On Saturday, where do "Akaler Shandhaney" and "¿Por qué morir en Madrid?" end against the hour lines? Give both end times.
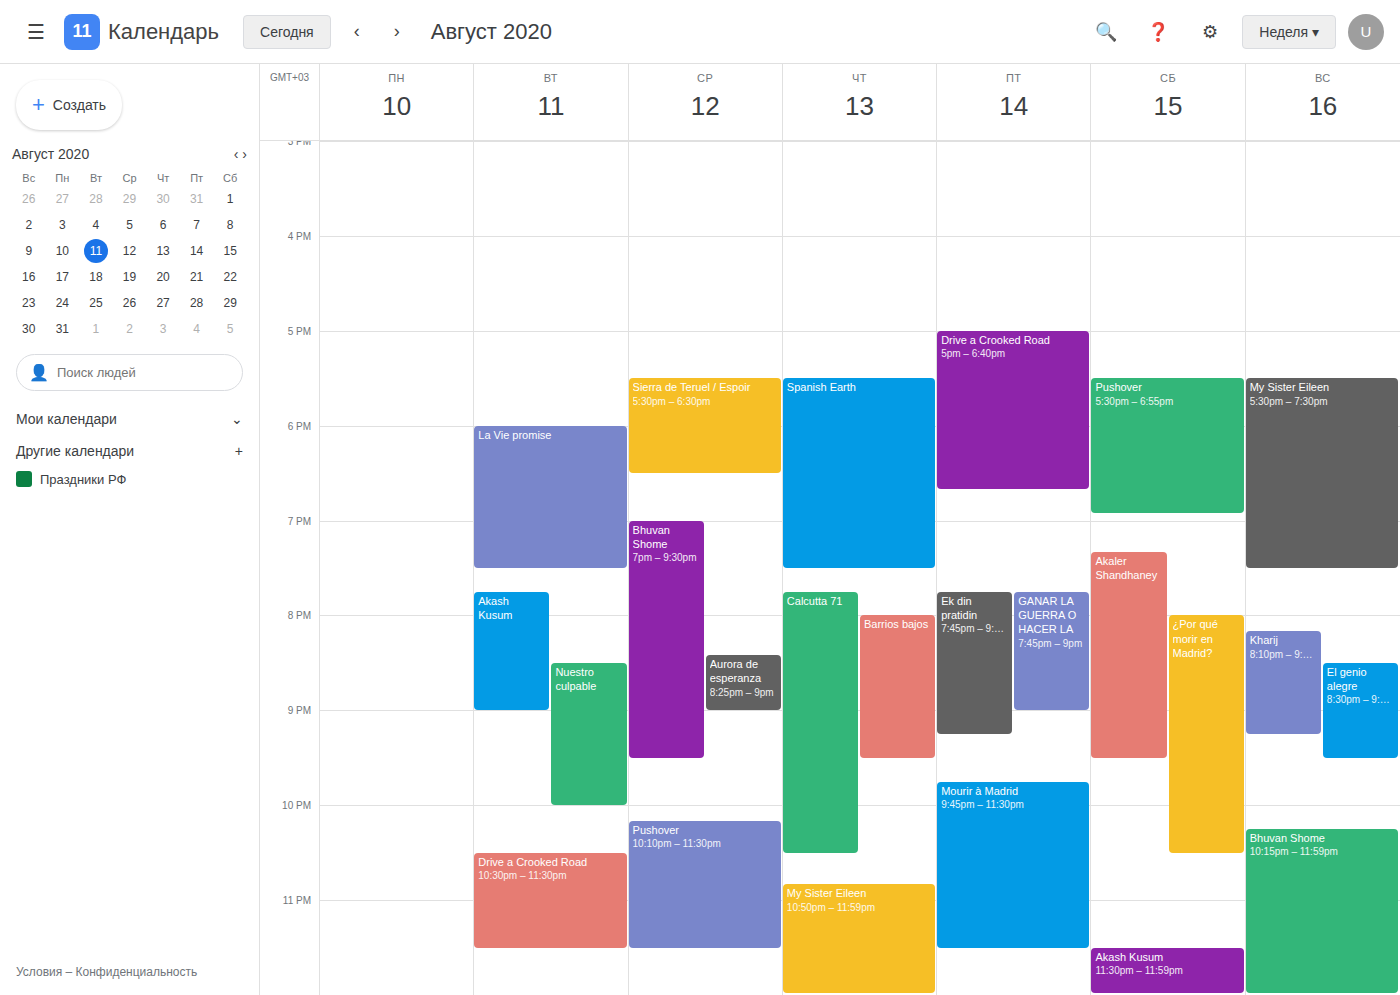
"Akaler Shandhaney": 9:30 PM, halfway between the 9 PM and 10 PM lines. "¿Por qué morir en Madrid?": 10:30 PM, halfway between the 10 PM and 11 PM lines.